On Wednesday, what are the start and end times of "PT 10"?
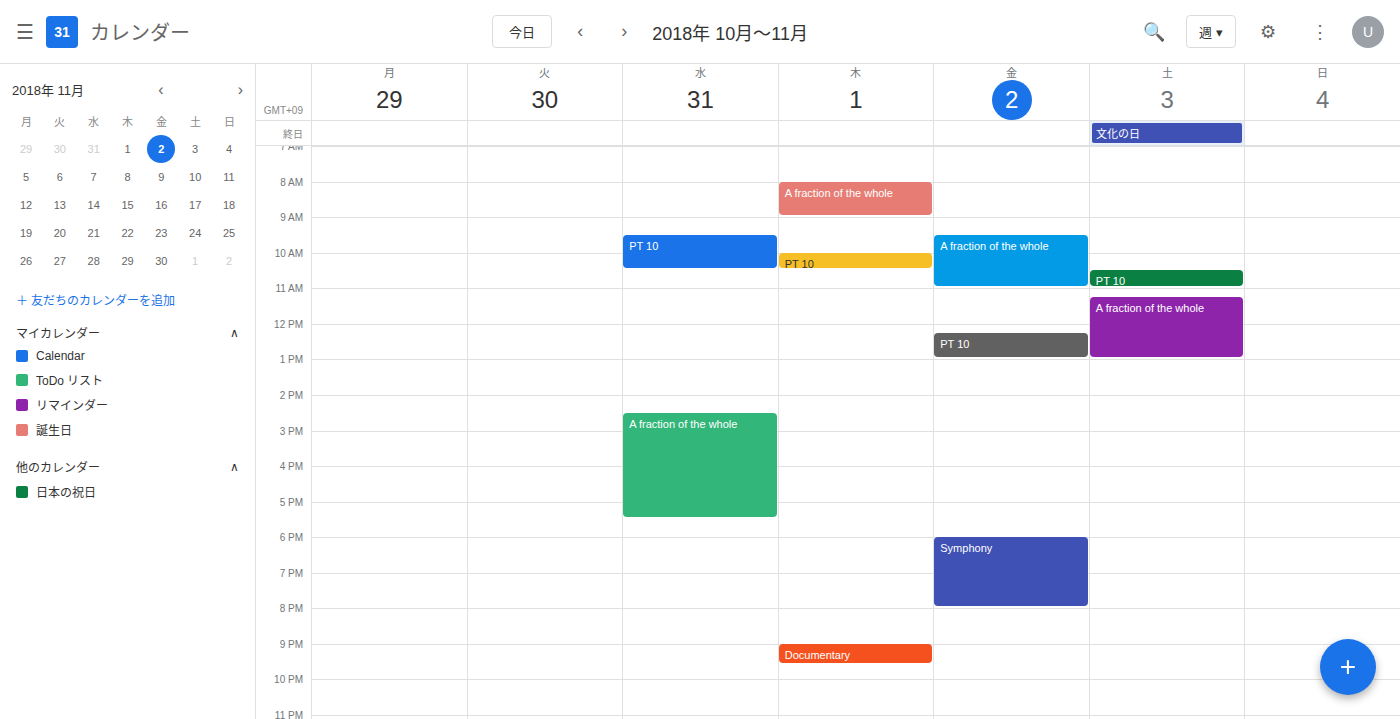
9:30 AM to 10:30 AM